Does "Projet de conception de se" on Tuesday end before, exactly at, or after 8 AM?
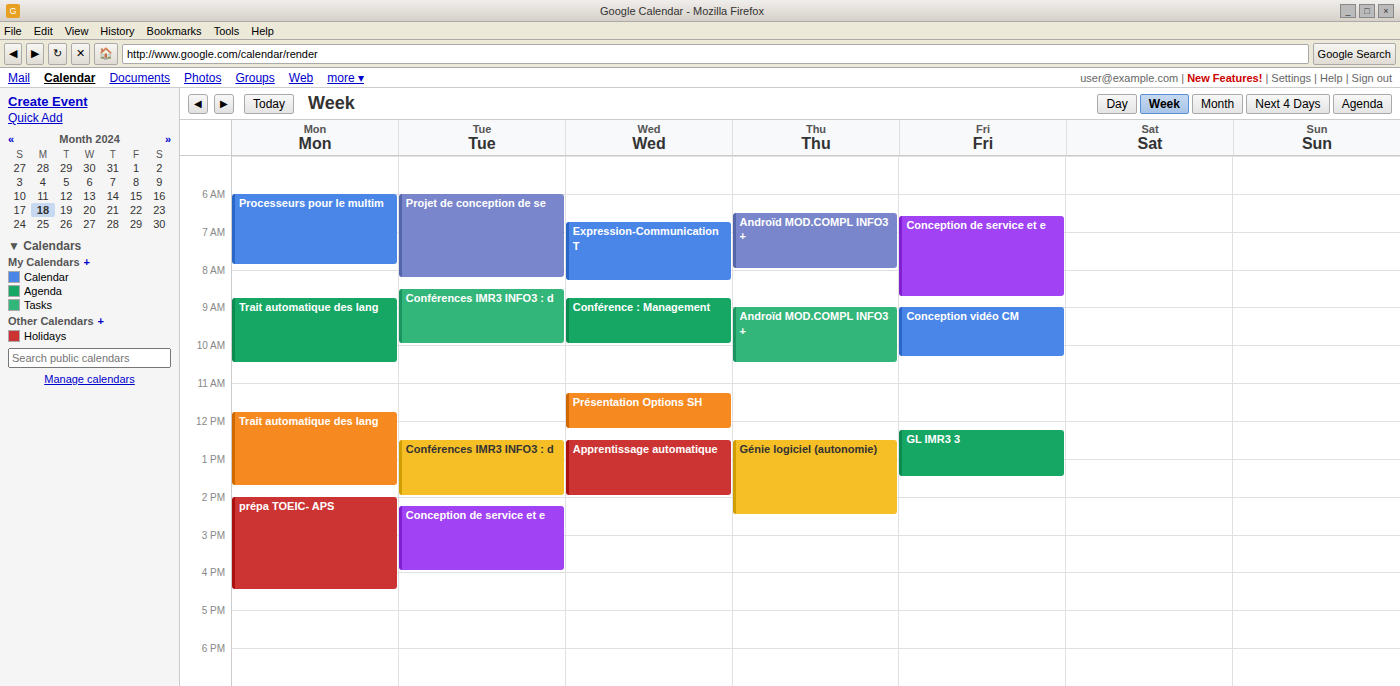
8:15 AM -- after 8 AM, 15 minutes below the 8 AM line.